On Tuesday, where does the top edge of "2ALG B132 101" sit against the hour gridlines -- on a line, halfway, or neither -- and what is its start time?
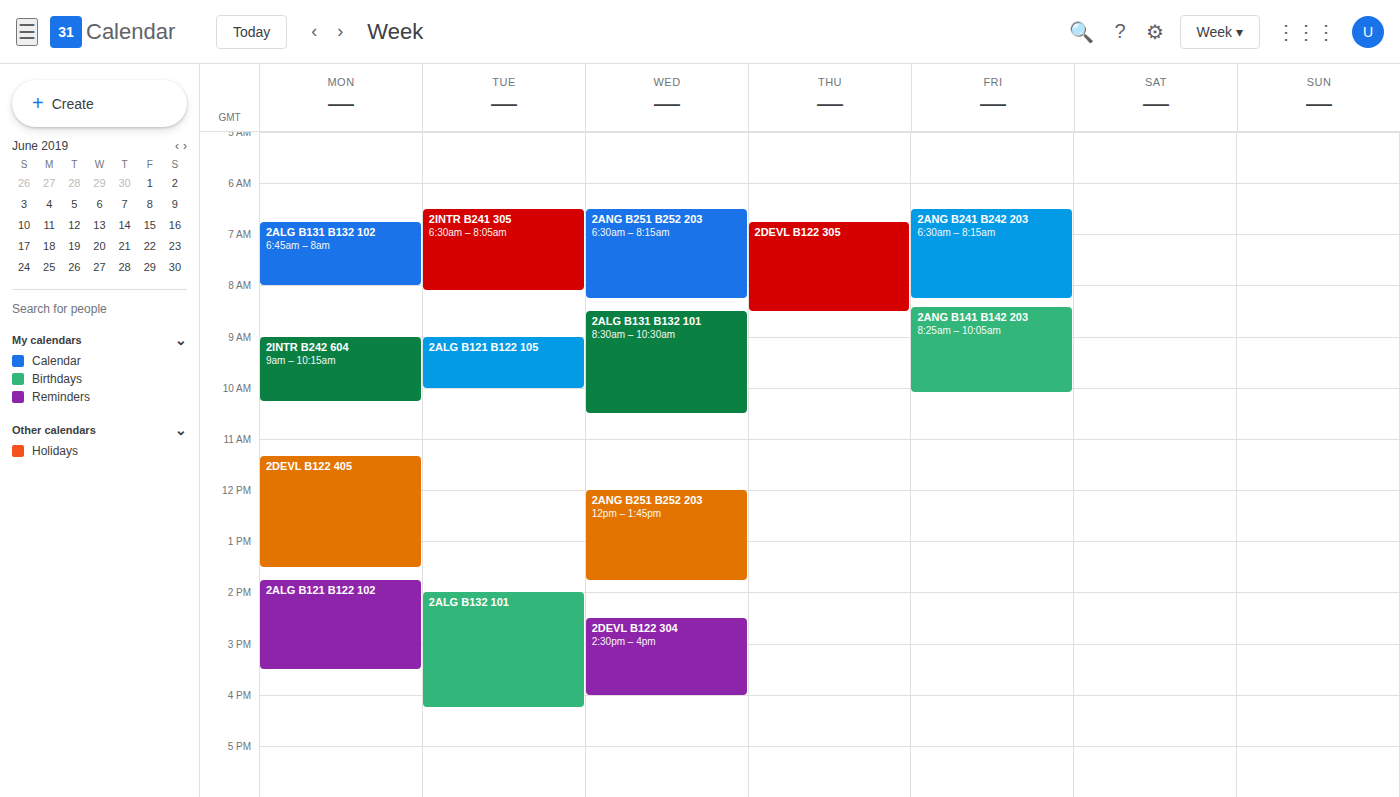
14:00 -- exactly on the 14:00 line.